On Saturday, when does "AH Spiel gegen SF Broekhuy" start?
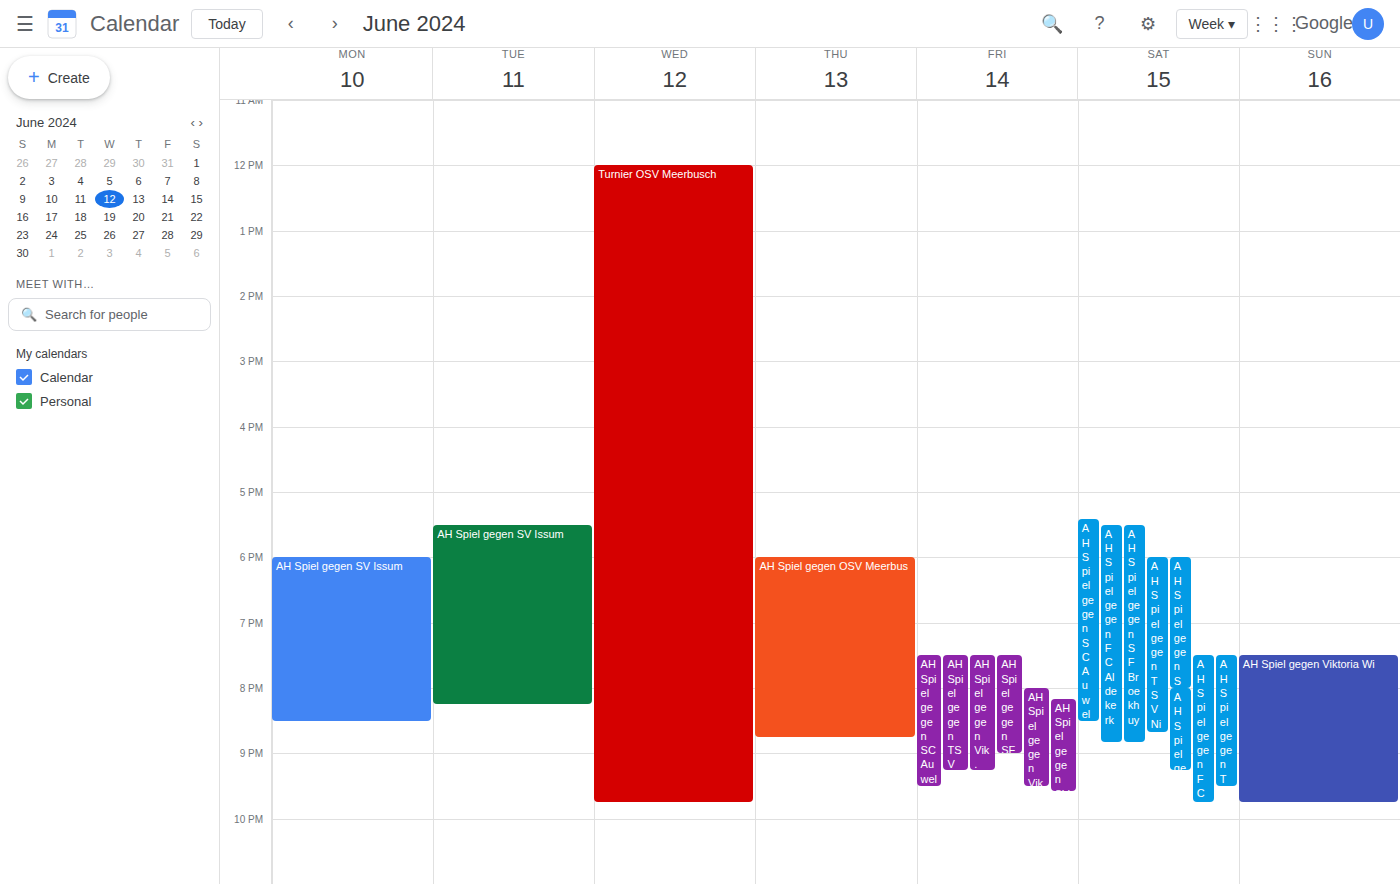
5:30 PM